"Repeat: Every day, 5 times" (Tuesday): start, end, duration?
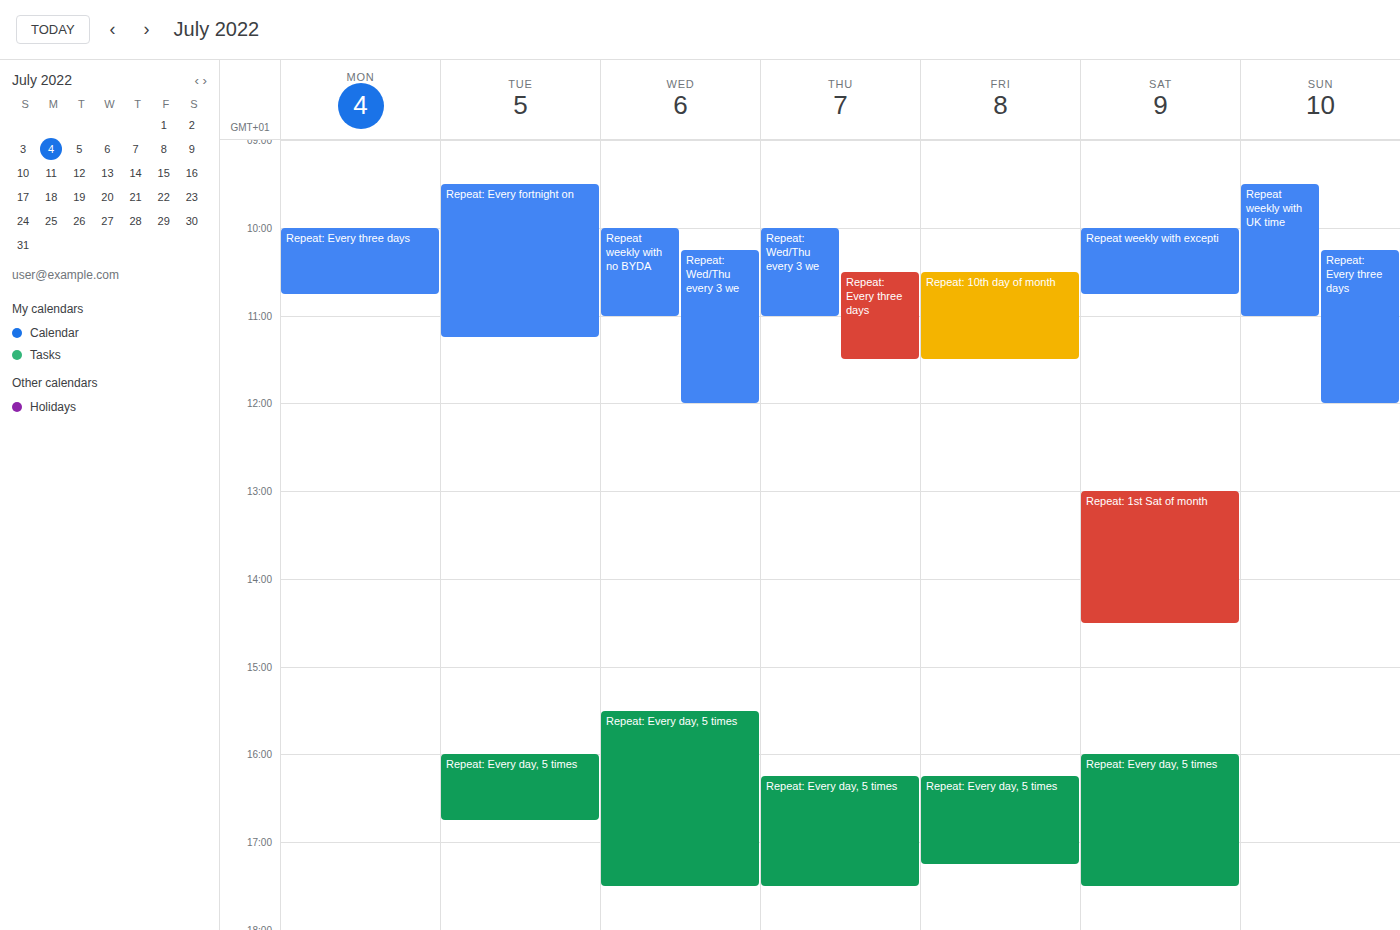
4:00 PM to 4:45 PM, 45 minutes